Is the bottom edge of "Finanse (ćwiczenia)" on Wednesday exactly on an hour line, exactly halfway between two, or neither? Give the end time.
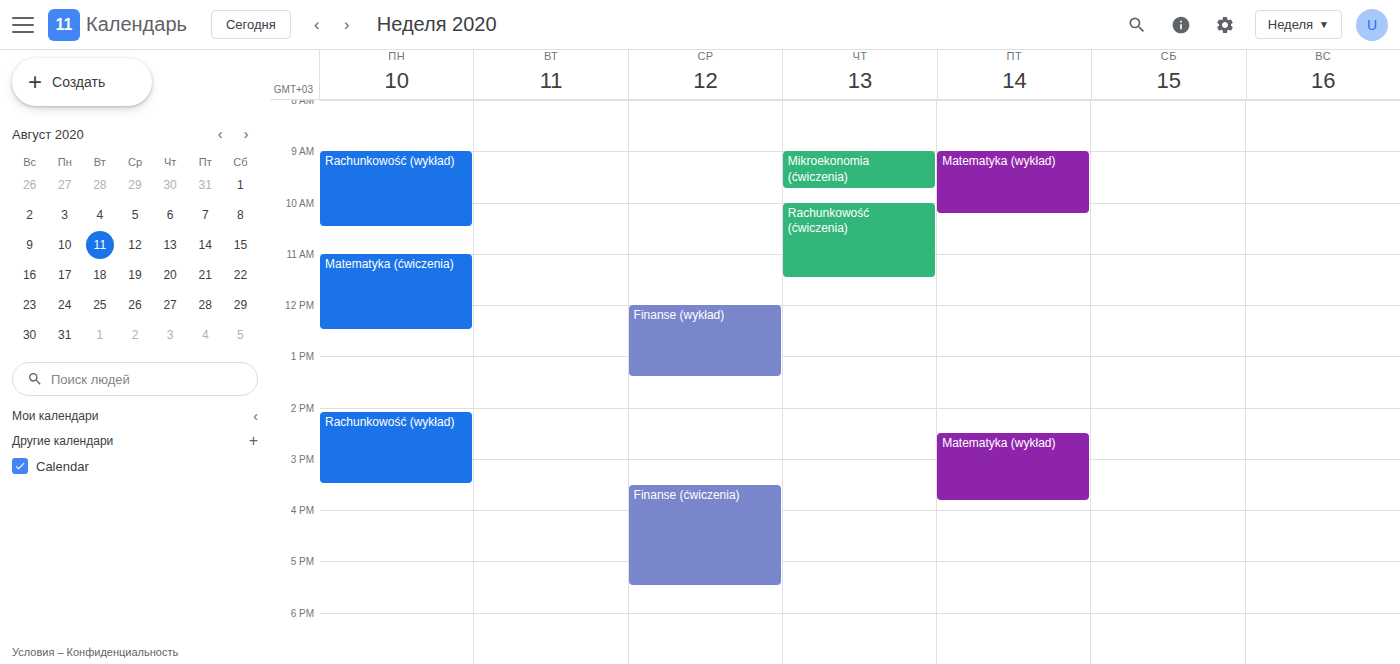
5:30 PM -- halfway between the 5 PM and 6 PM lines.